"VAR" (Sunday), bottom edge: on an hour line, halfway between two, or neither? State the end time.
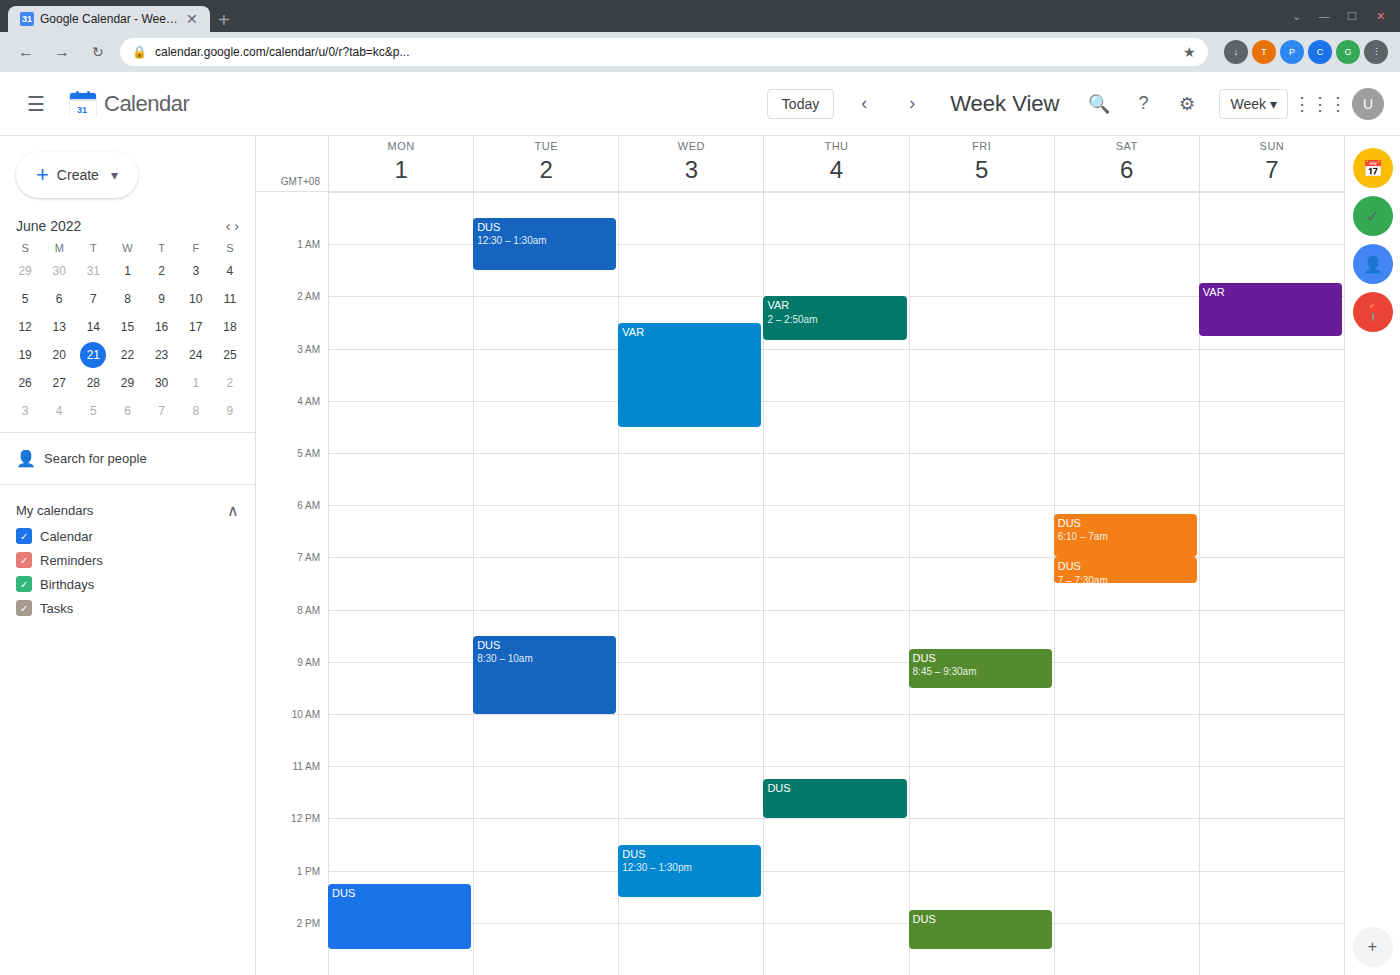
2:45 AM -- neither: three quarters of the way from the 2 AM line to the 3 AM line.